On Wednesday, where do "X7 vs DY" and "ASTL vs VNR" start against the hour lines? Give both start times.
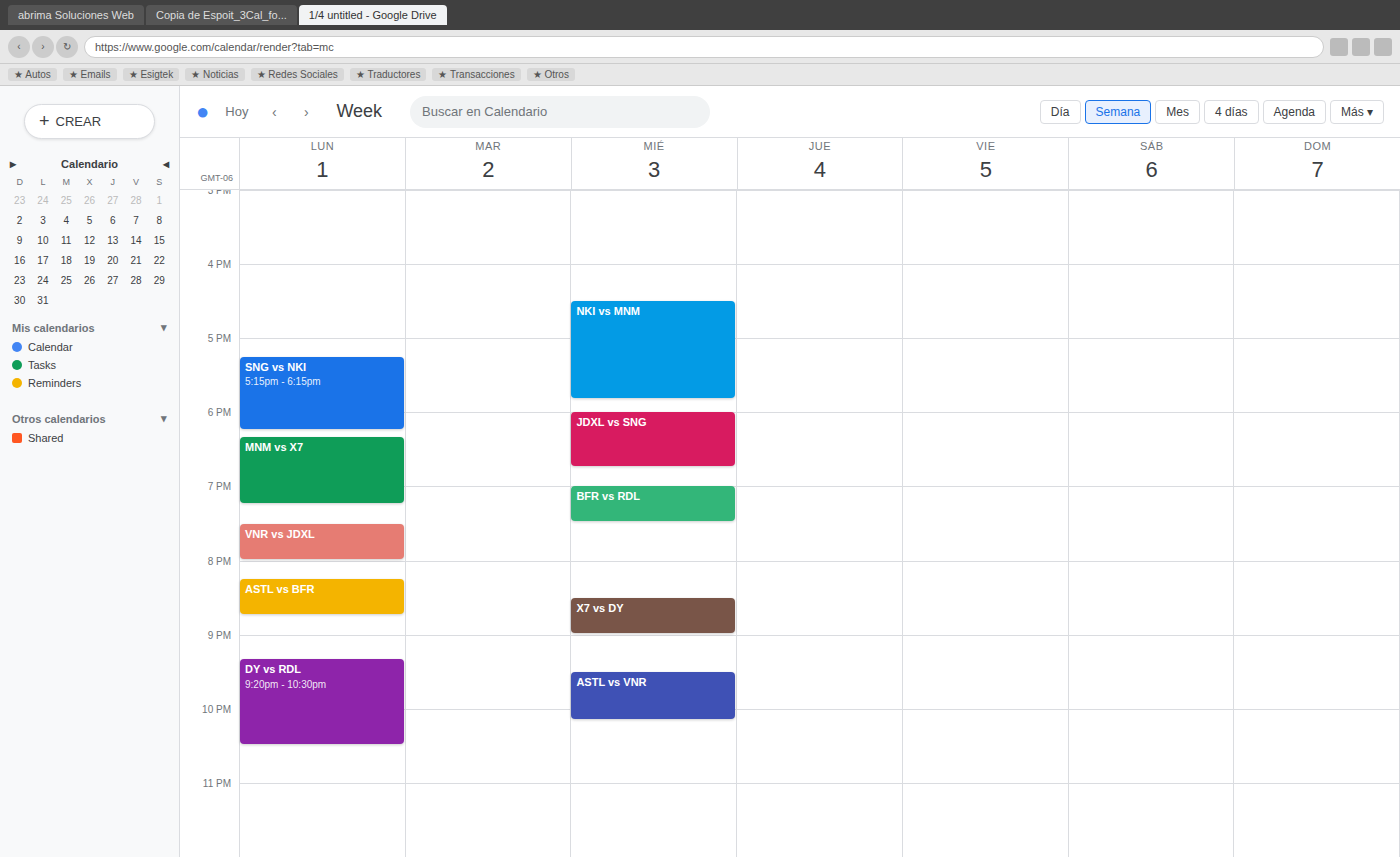
"X7 vs DY": 8:30 PM, halfway between the 8 PM and 9 PM lines. "ASTL vs VNR": 9:30 PM, halfway between the 9 PM and 10 PM lines.